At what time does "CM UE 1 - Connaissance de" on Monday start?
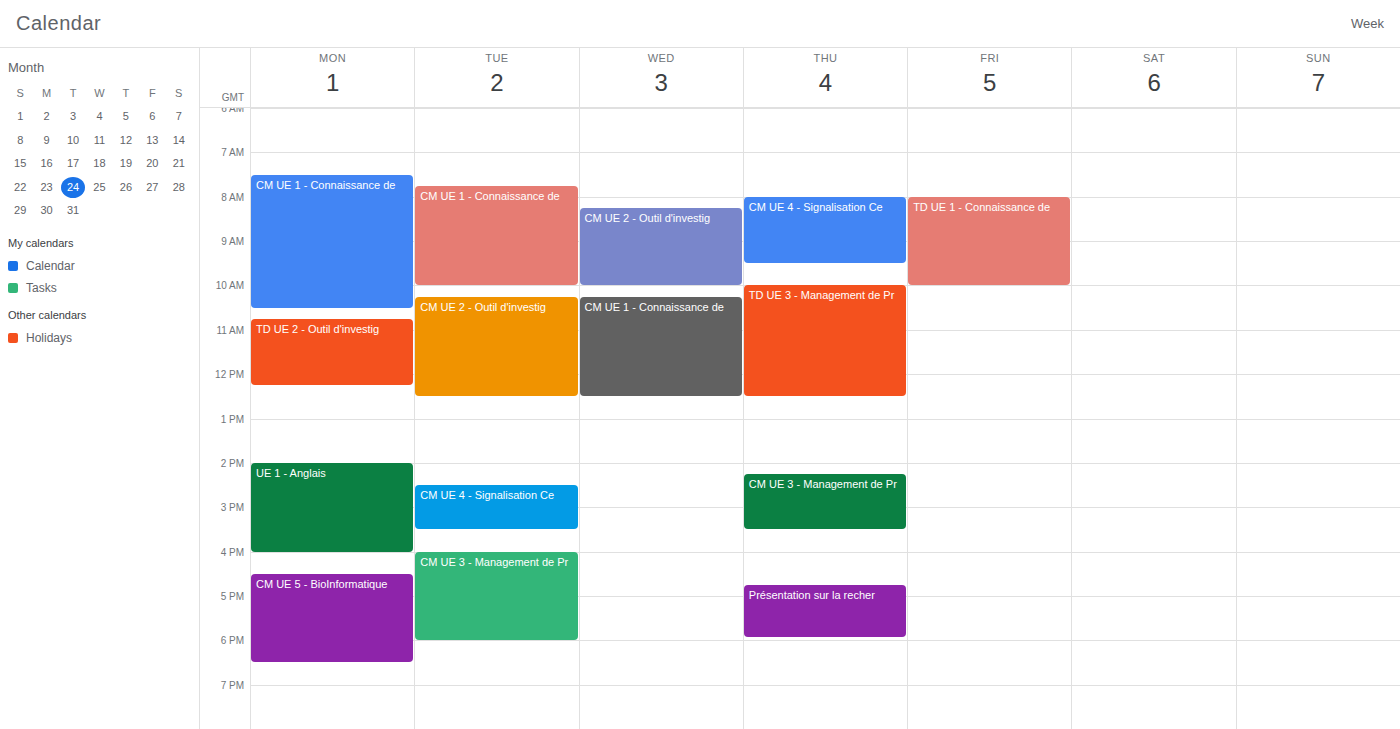
7:30 AM